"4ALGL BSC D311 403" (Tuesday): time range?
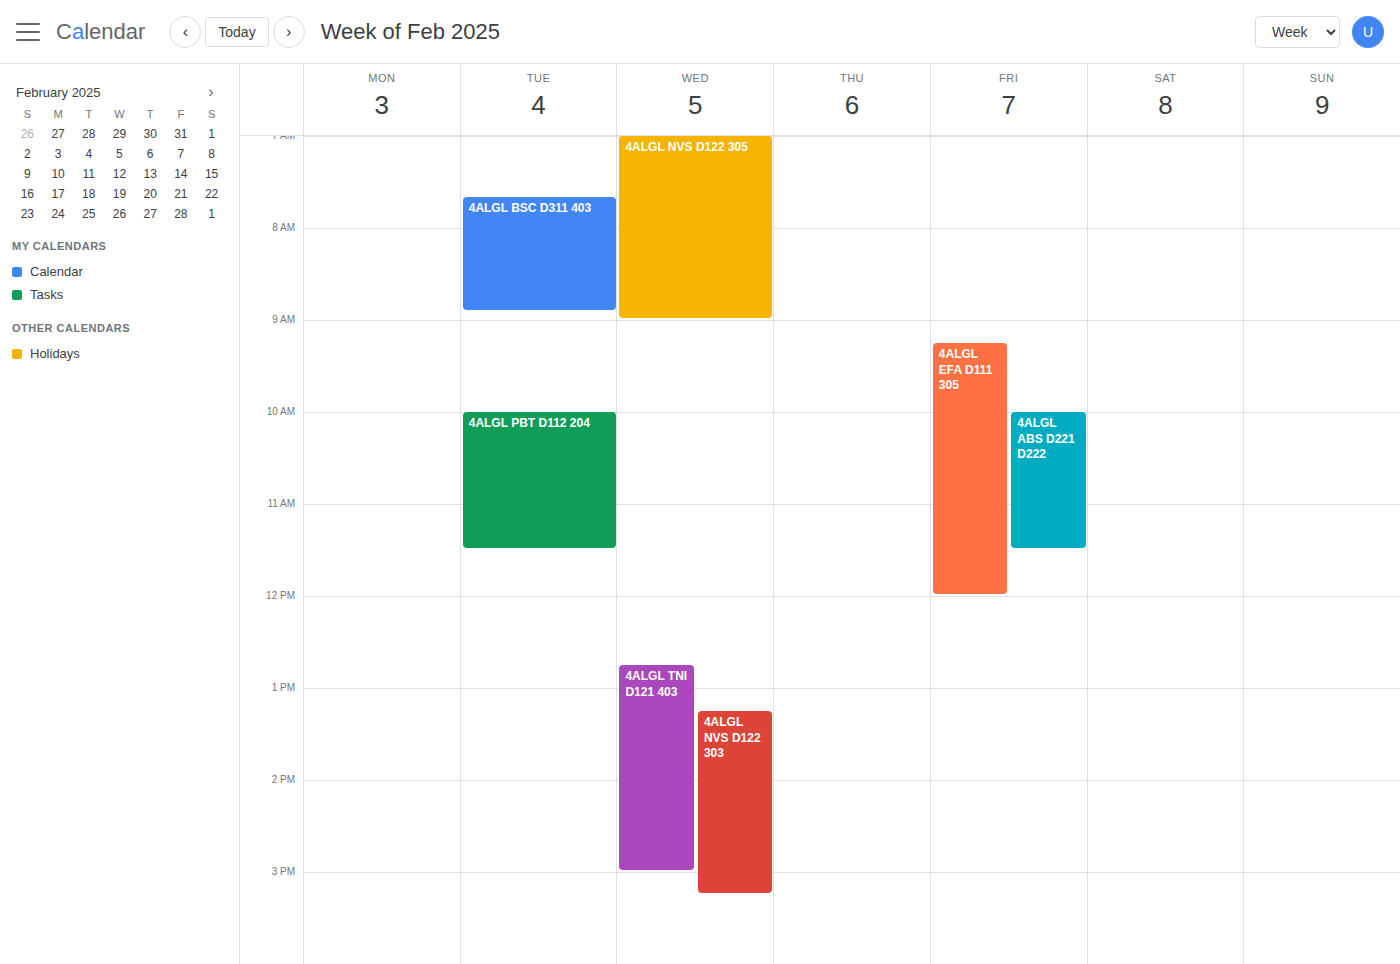
7:40 AM to 8:55 AM